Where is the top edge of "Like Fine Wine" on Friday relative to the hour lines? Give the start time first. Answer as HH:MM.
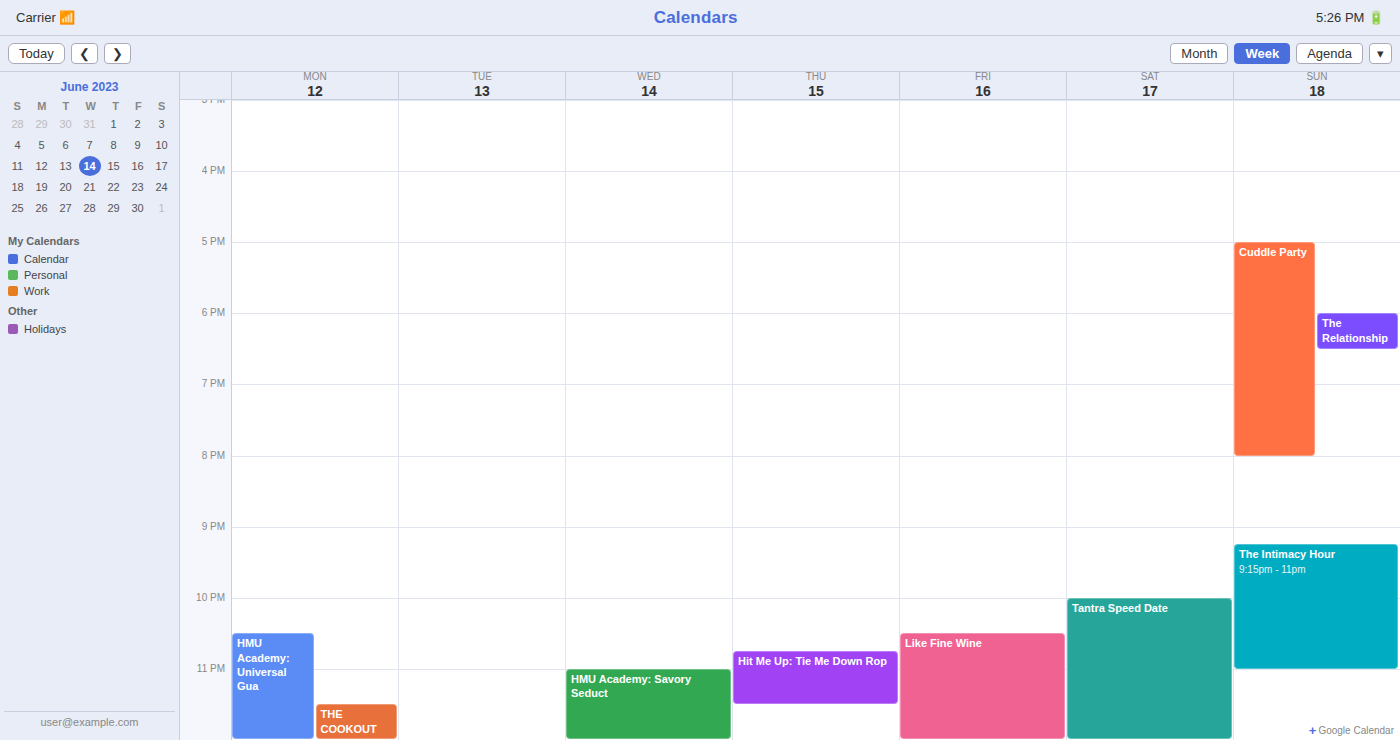
22:30 -- halfway between the 22:00 and 23:00 lines.